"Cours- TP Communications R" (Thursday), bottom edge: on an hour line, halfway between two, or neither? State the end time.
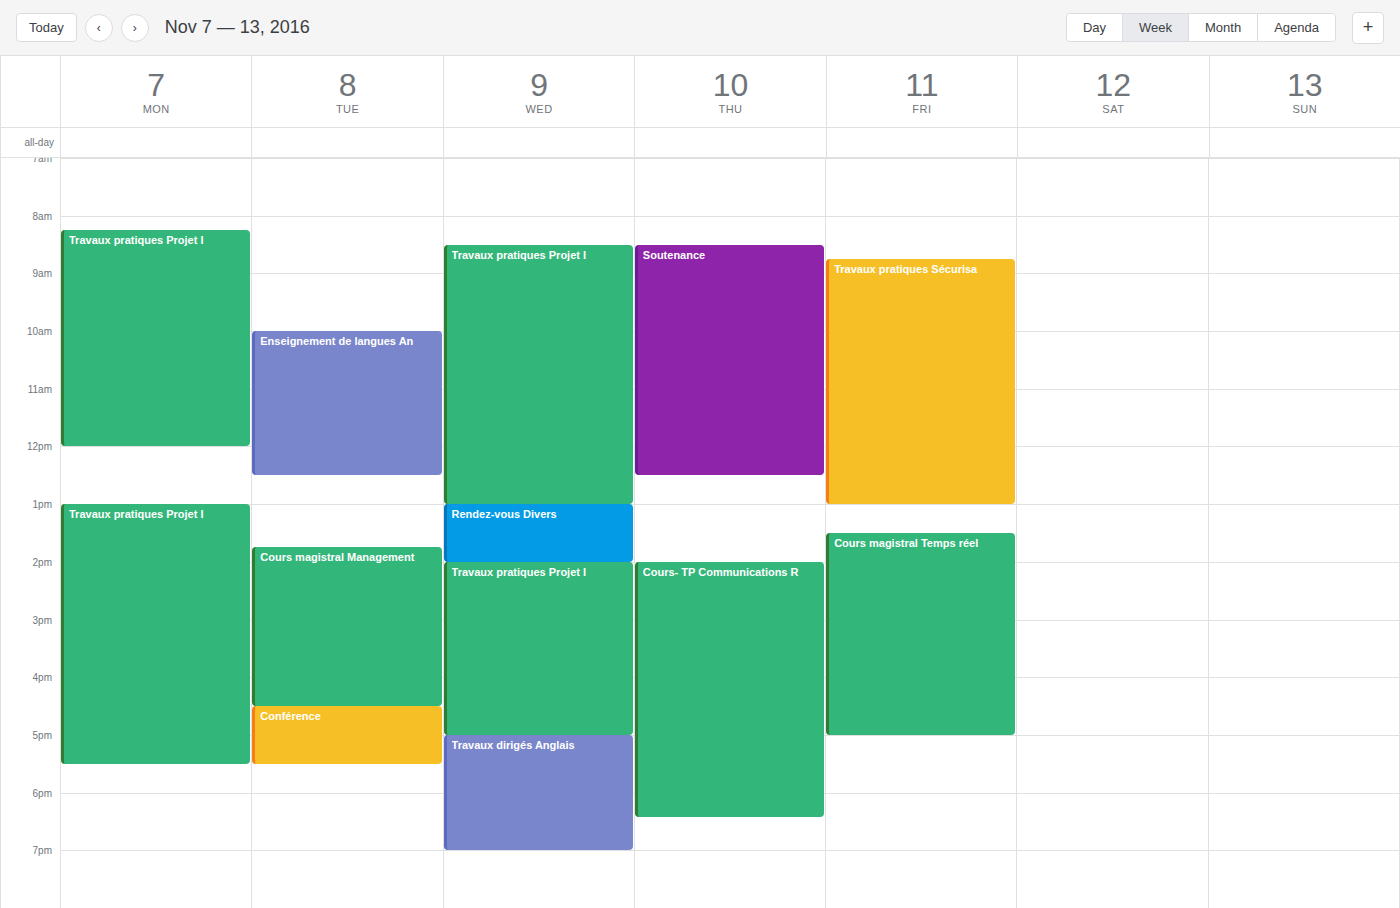
6:25 PM -- neither: 25 minutes below the 6 PM line and 35 minutes above the 7 PM line.